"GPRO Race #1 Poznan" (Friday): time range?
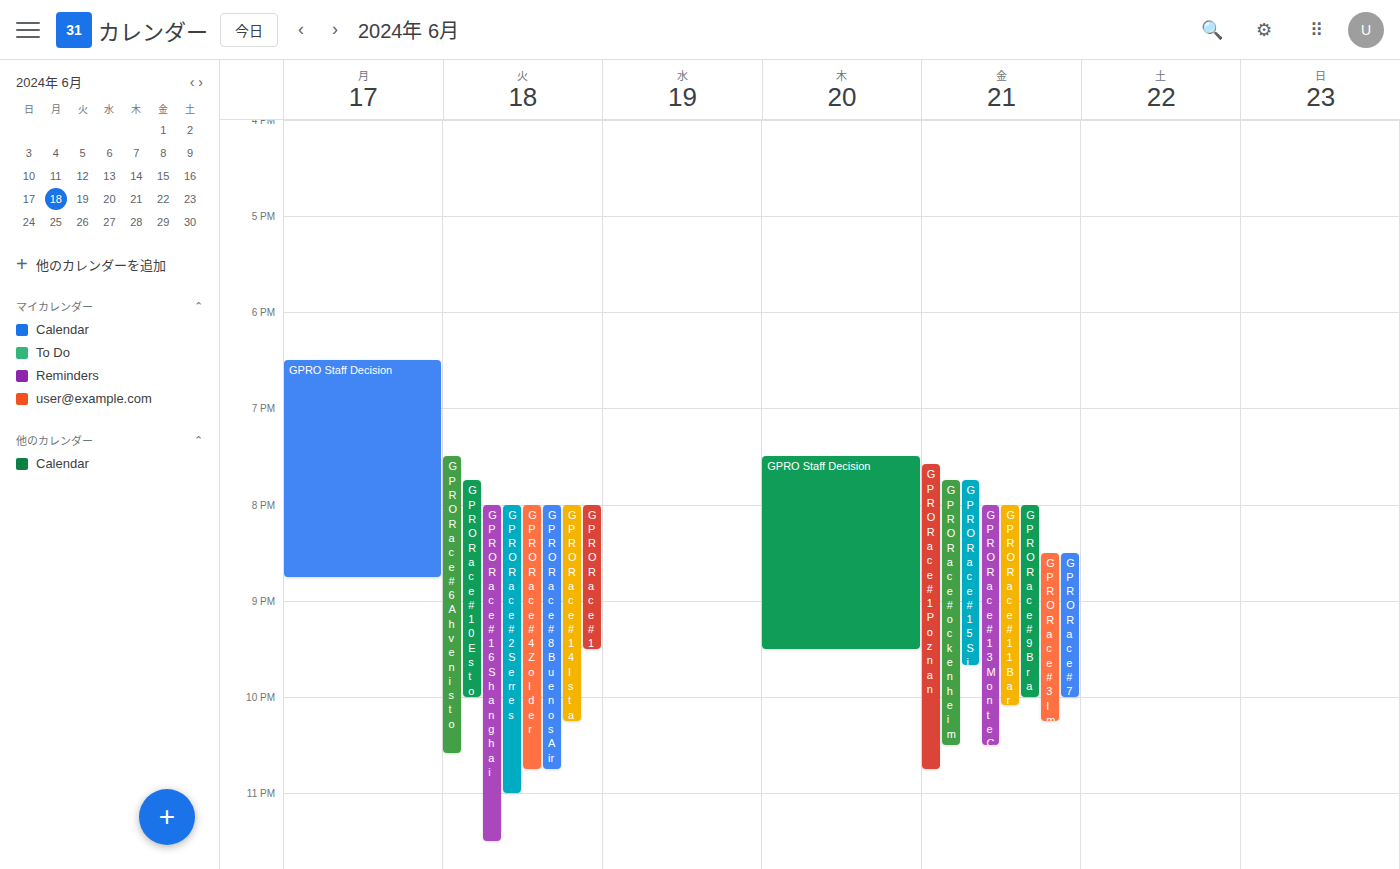
19:35 to 22:45